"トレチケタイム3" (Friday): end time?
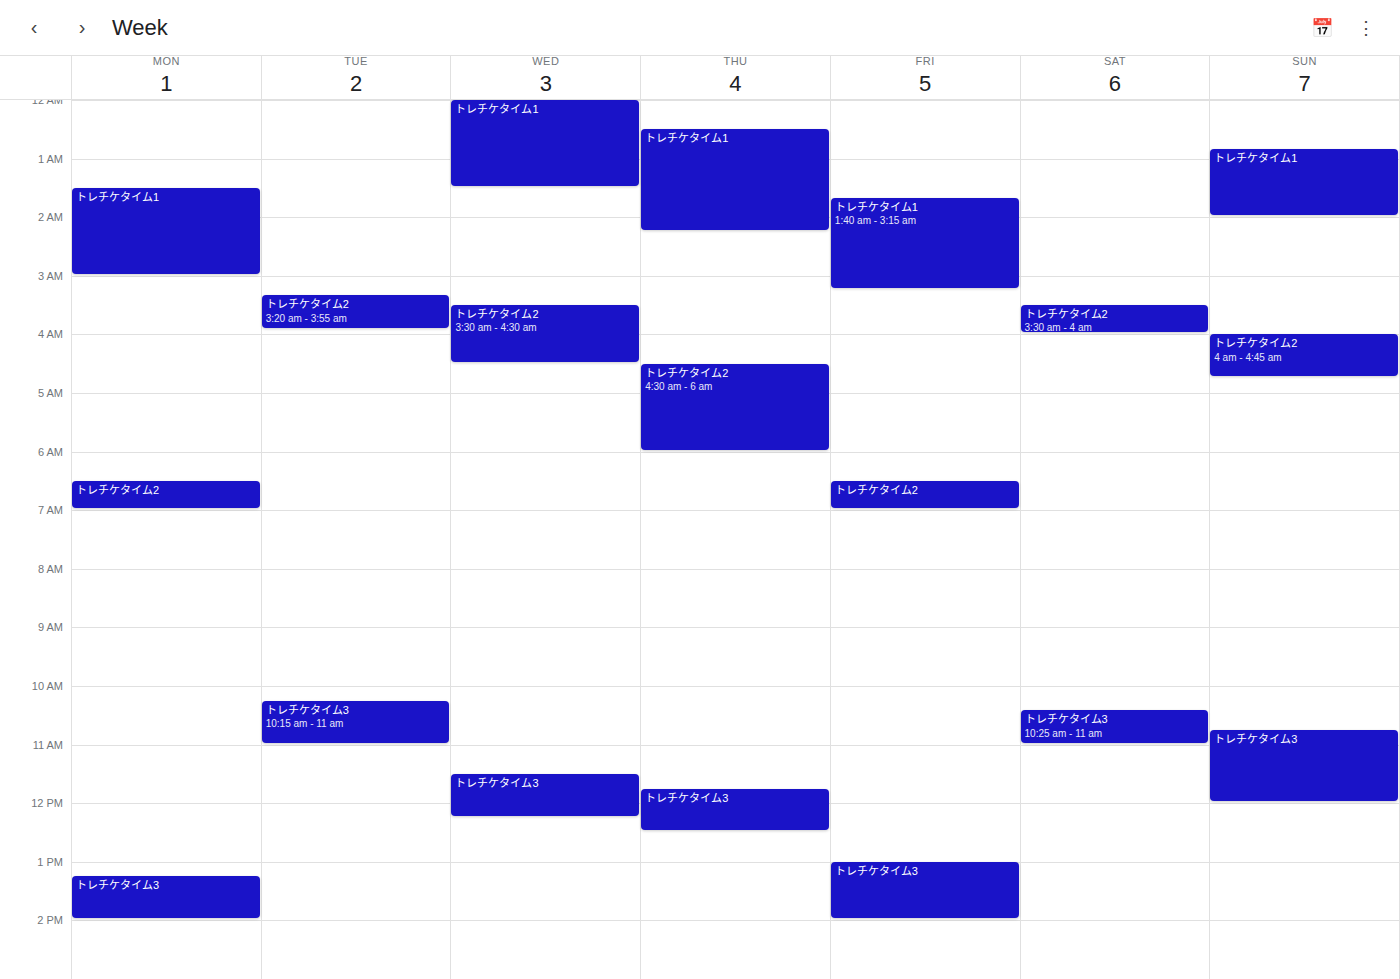
2:00 PM